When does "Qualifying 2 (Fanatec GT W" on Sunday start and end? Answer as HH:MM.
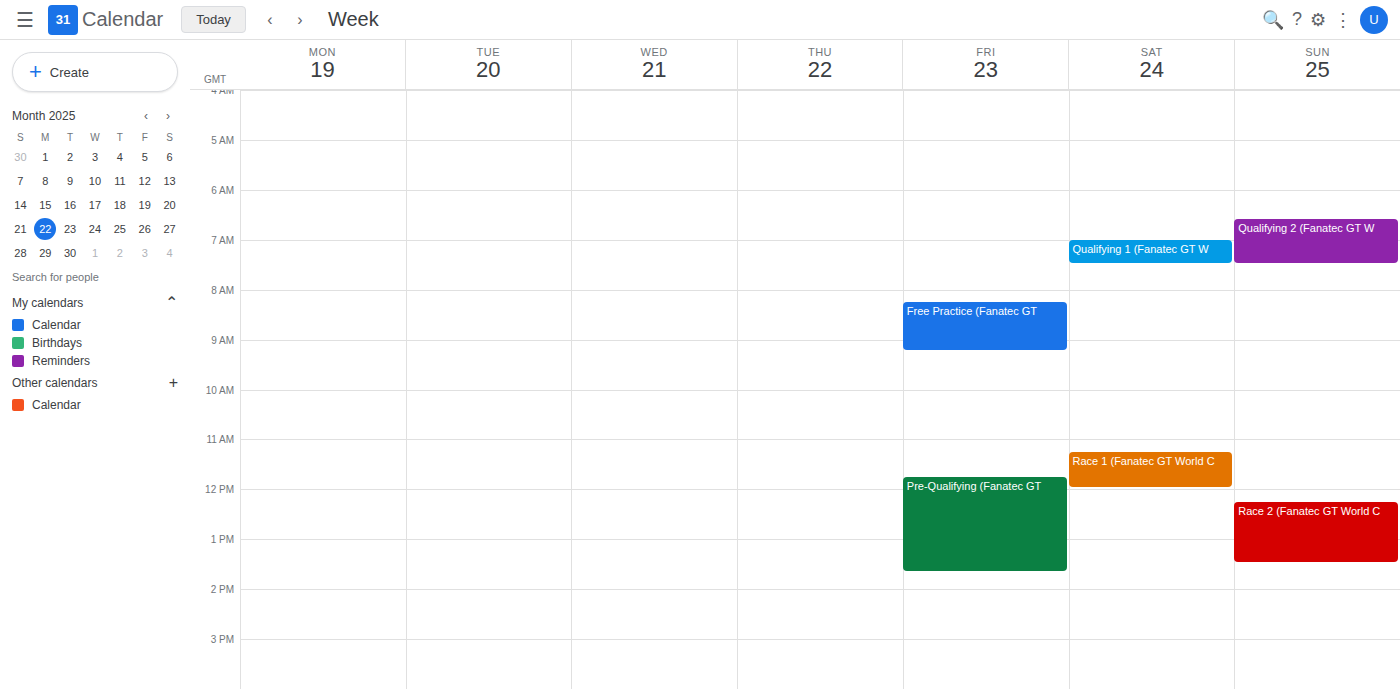
06:35 to 07:30